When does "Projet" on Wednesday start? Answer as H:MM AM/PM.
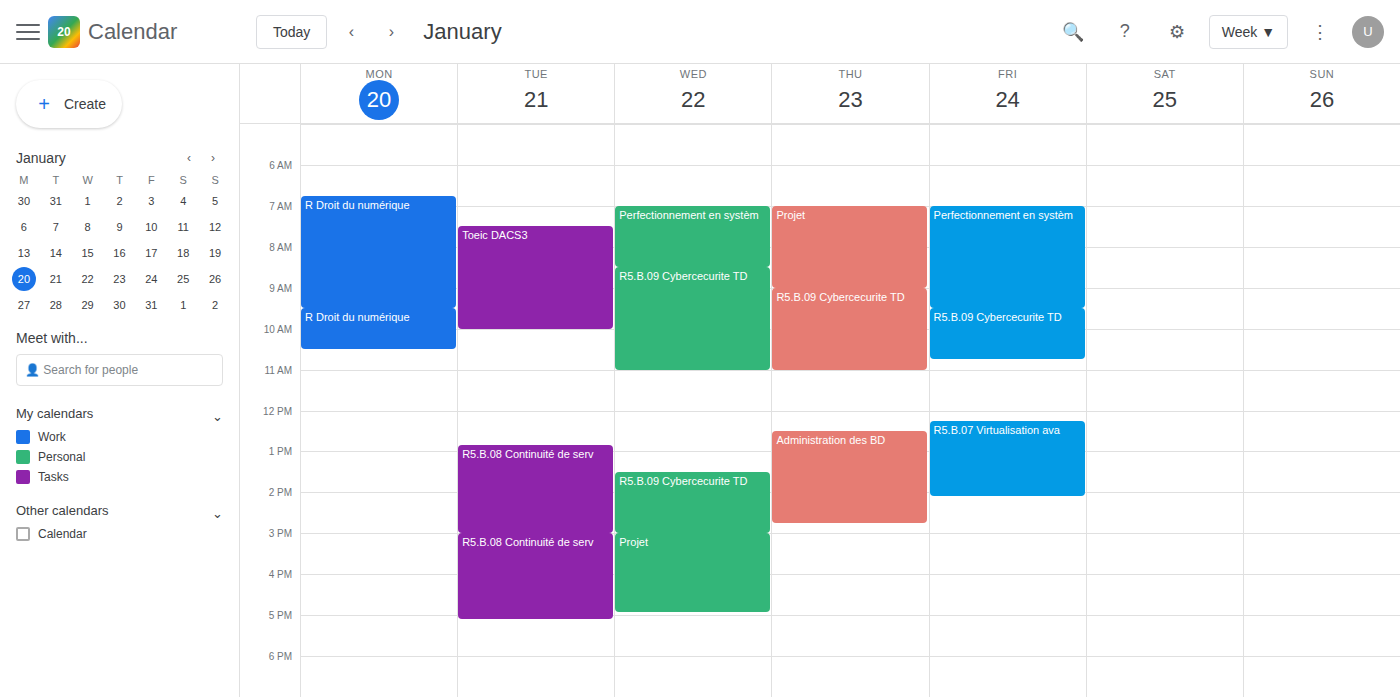
3:00 PM